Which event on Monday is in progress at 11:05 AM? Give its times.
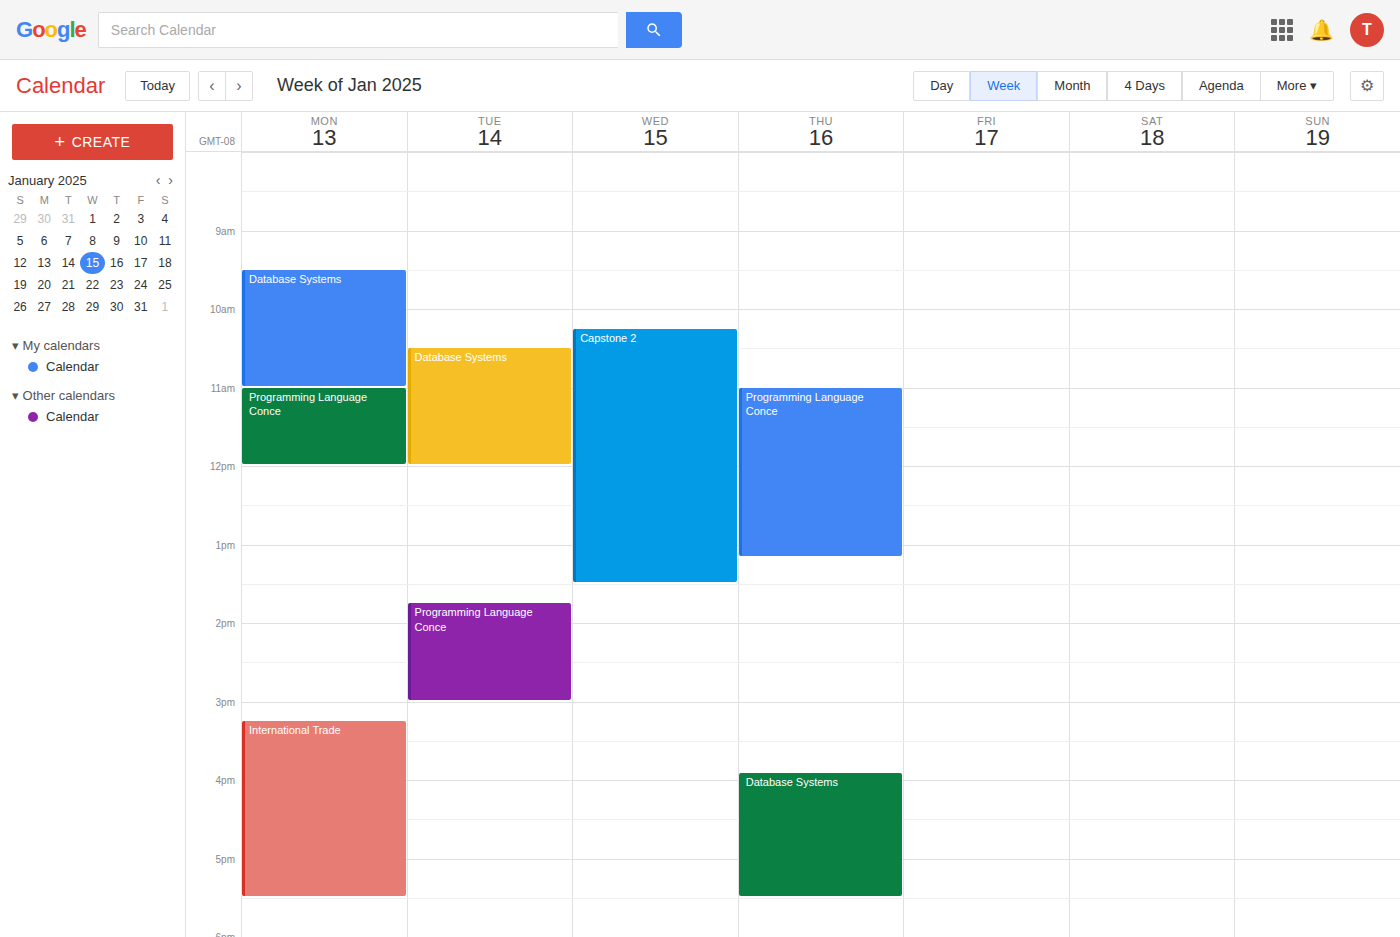
"Programming Language Conce", 11:00 AM to 12:00 PM